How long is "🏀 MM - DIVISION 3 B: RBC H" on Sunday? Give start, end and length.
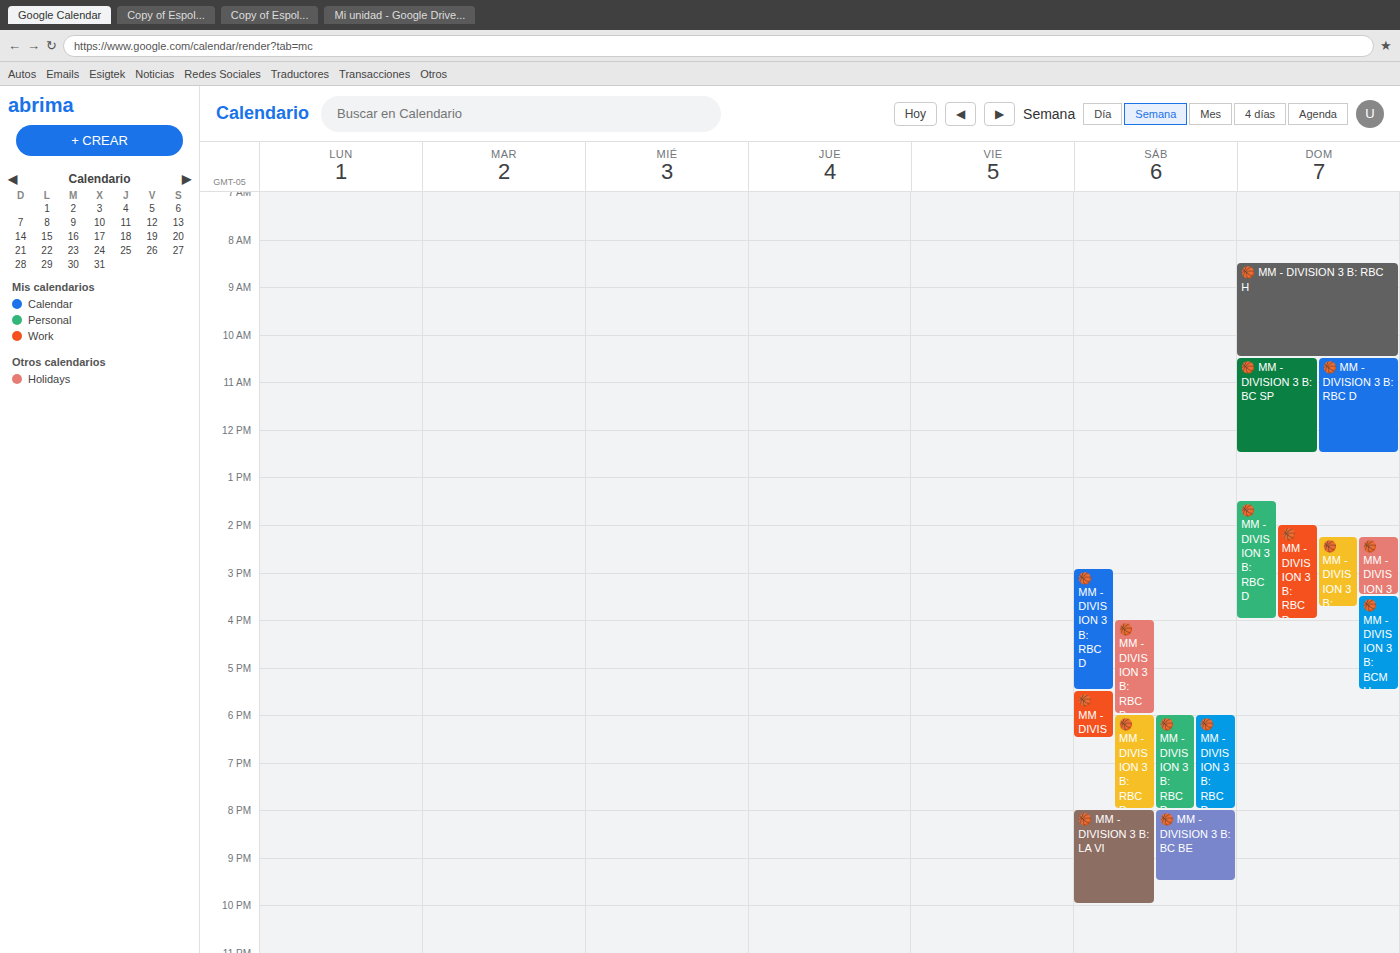
8:30 AM to 10:30 AM, 2 hours